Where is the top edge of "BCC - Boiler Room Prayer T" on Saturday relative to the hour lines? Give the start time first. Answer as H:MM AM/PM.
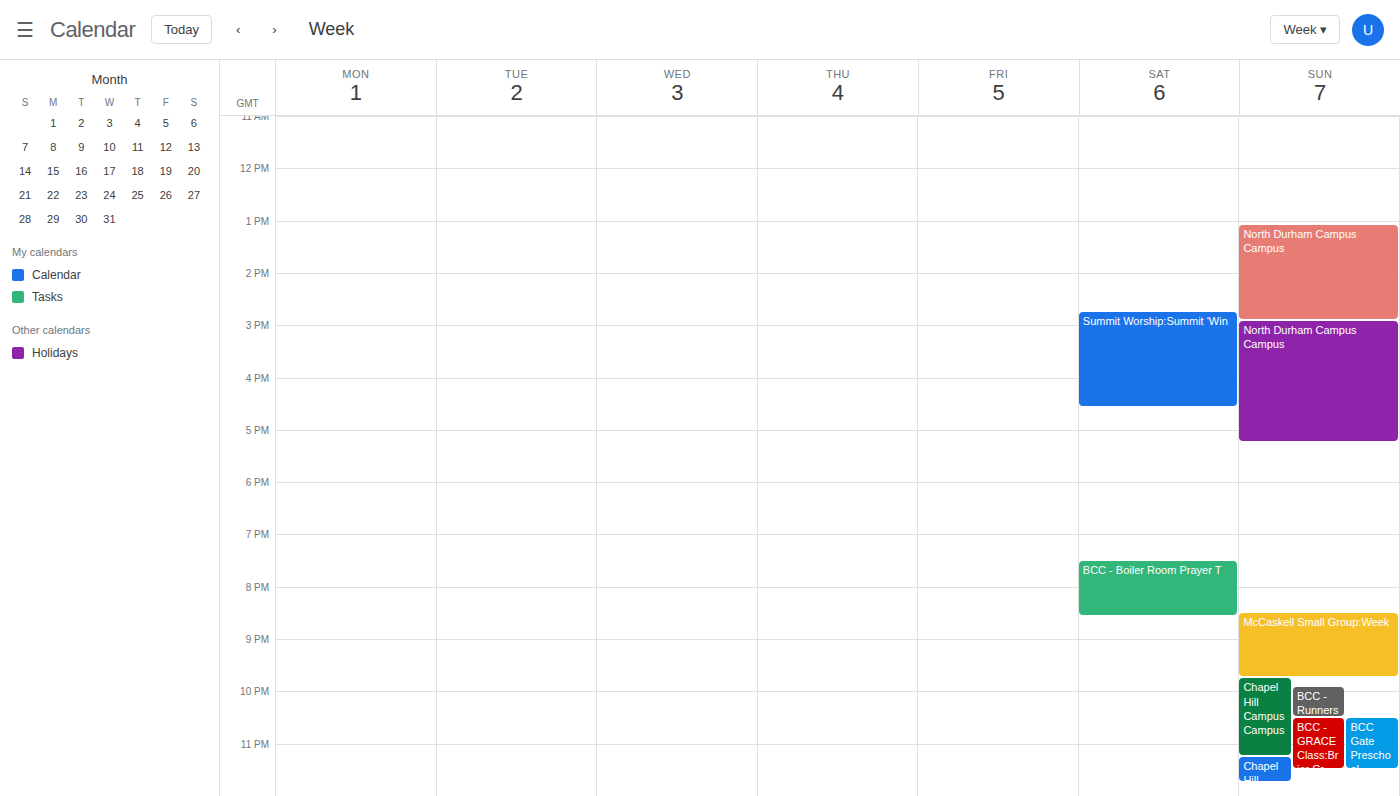
7:30 PM -- halfway between the 7 PM and 8 PM lines.